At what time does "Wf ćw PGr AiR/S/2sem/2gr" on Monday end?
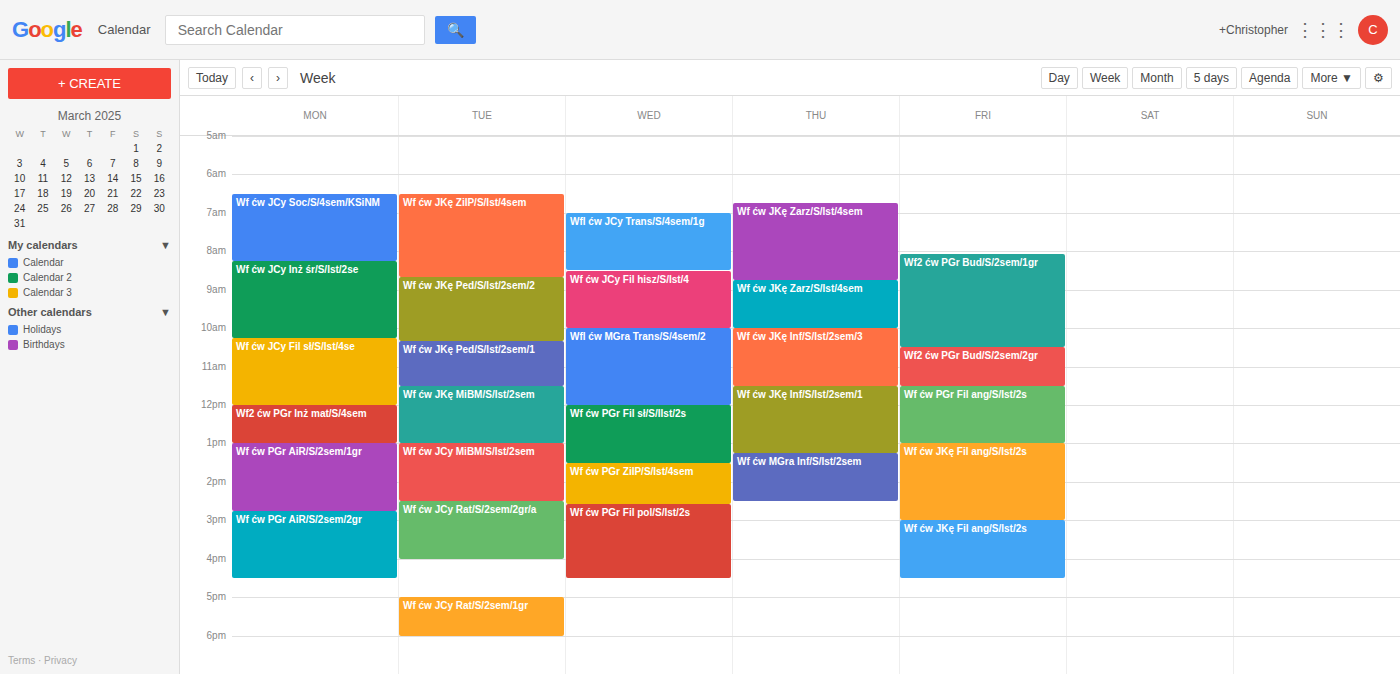
4:30 PM